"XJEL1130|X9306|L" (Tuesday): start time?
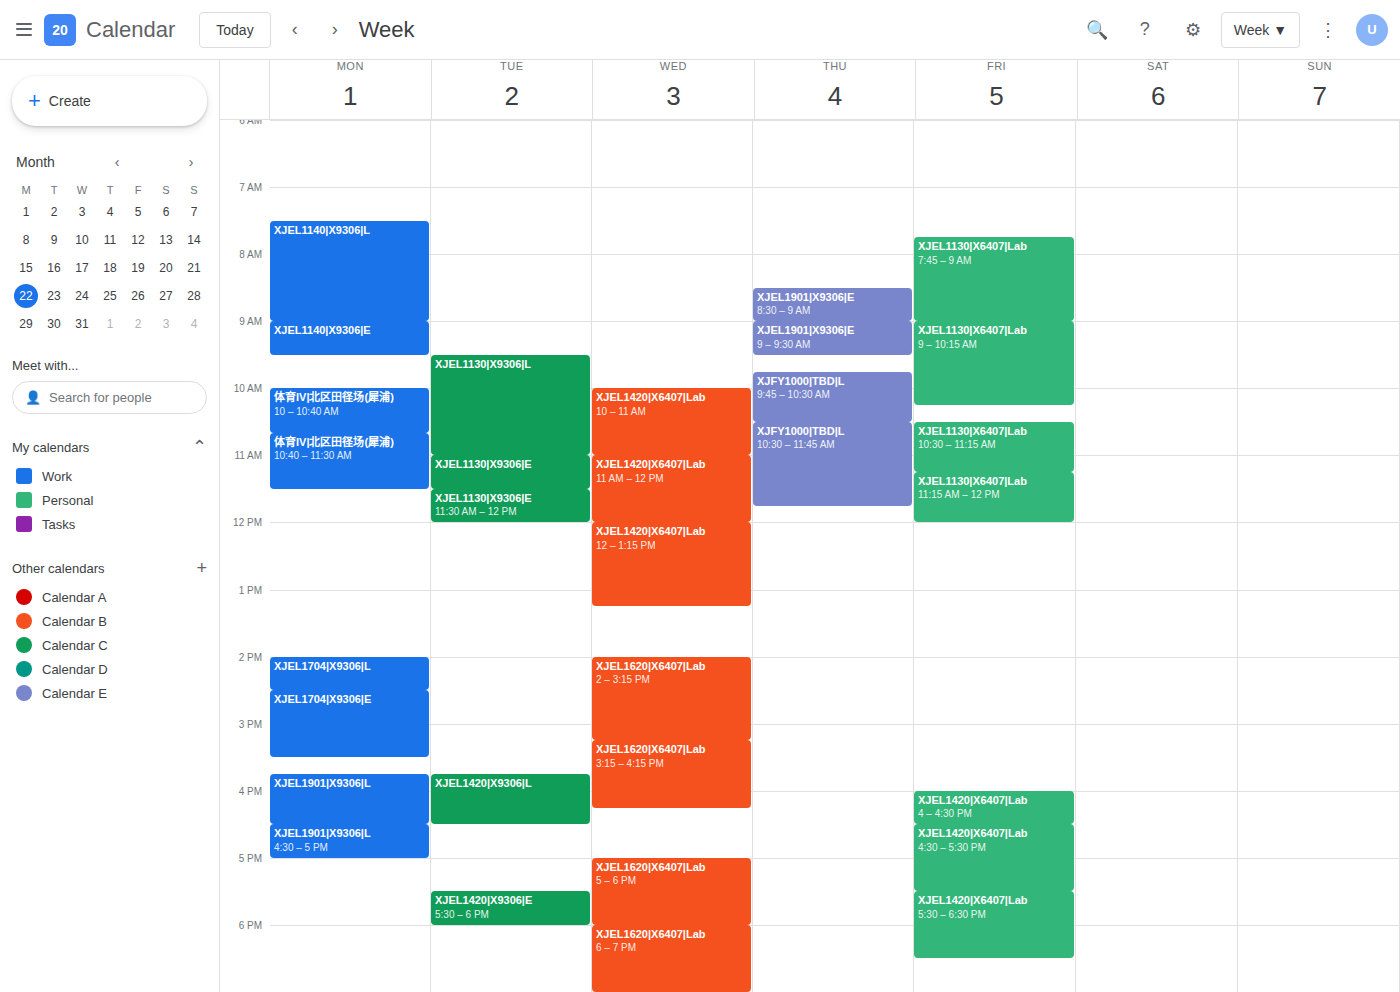
9:30 AM